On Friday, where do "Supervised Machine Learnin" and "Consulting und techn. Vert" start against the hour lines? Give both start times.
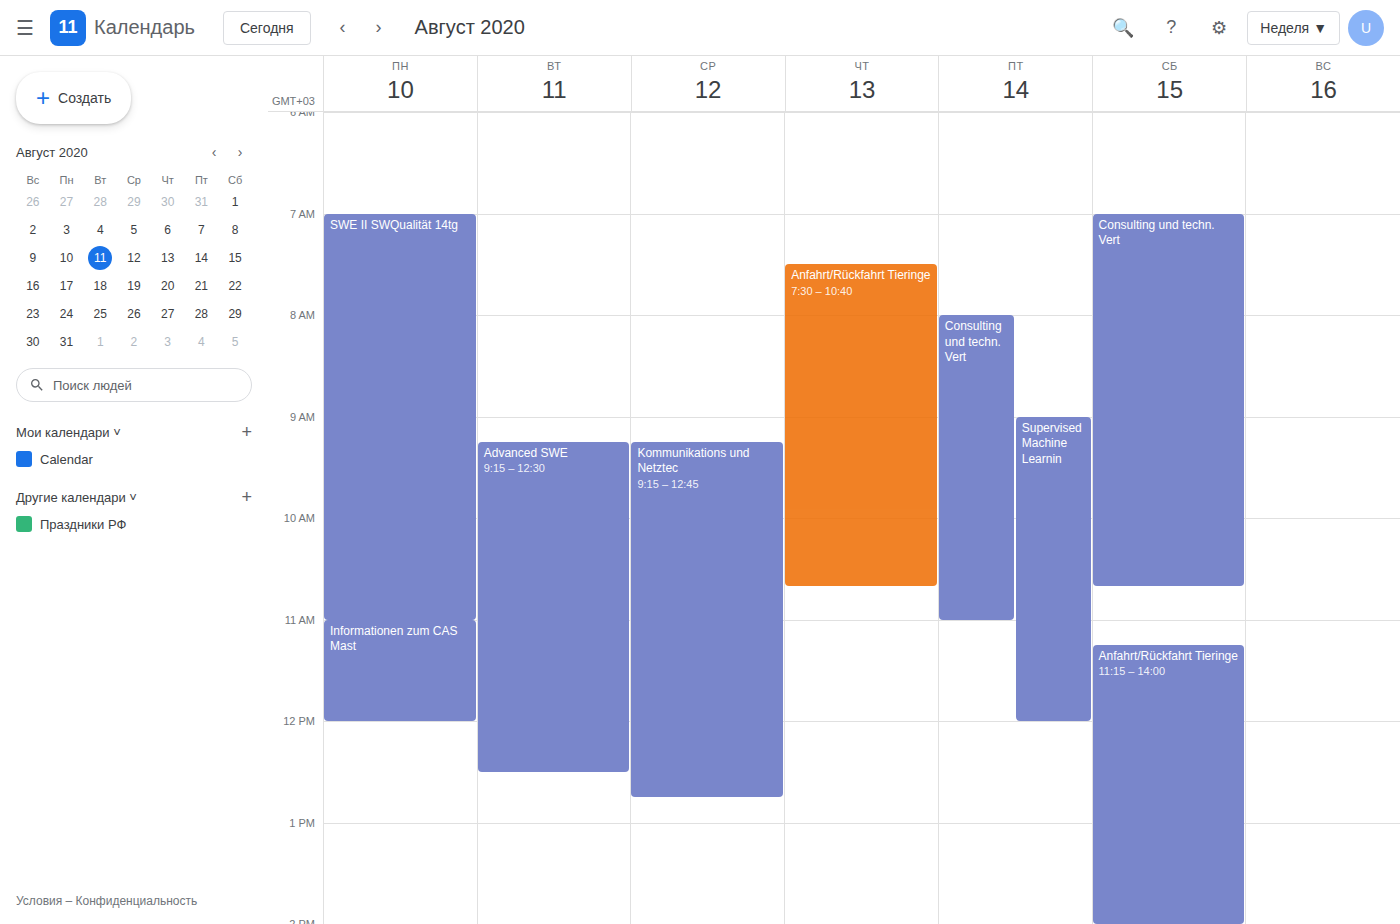
"Supervised Machine Learnin": 9:00 AM, exactly on the 9 AM line. "Consulting und techn. Vert": 8:00 AM, exactly on the 8 AM line.